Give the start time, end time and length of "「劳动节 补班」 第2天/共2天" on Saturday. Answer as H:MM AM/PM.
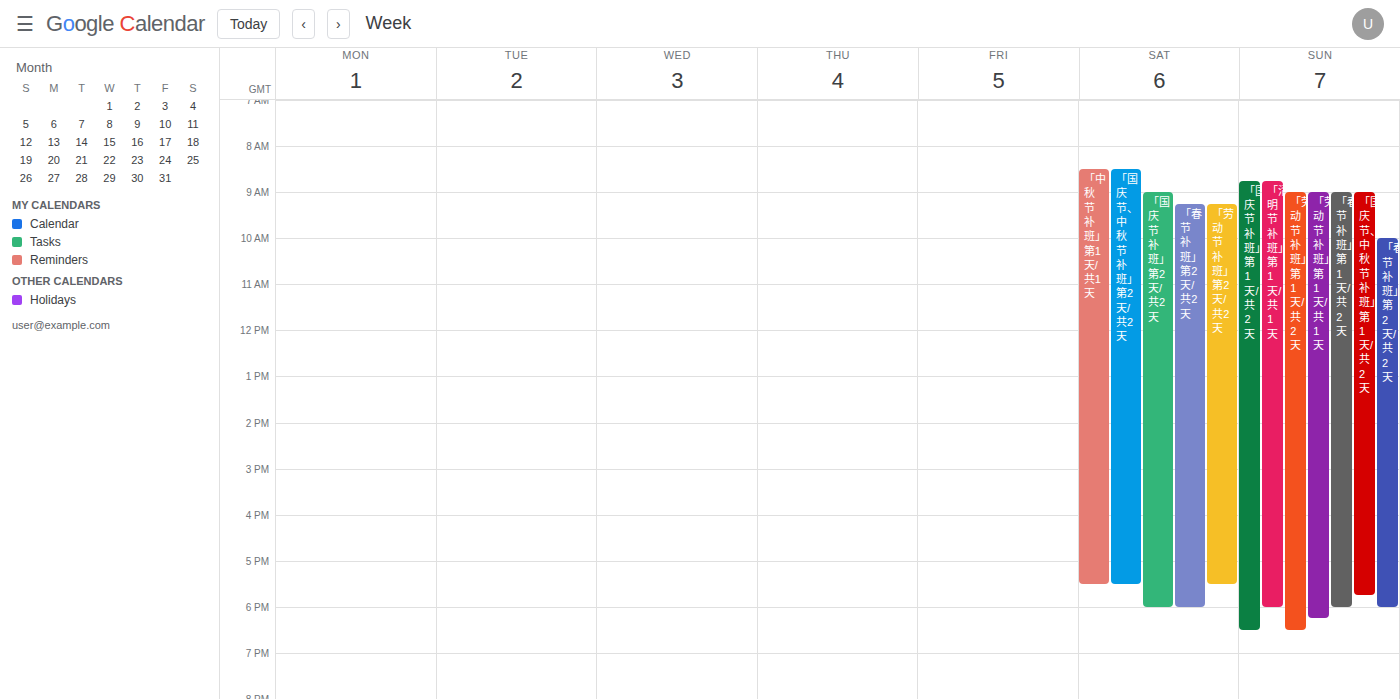
9:15 AM to 5:30 PM, 8 hours 15 minutes